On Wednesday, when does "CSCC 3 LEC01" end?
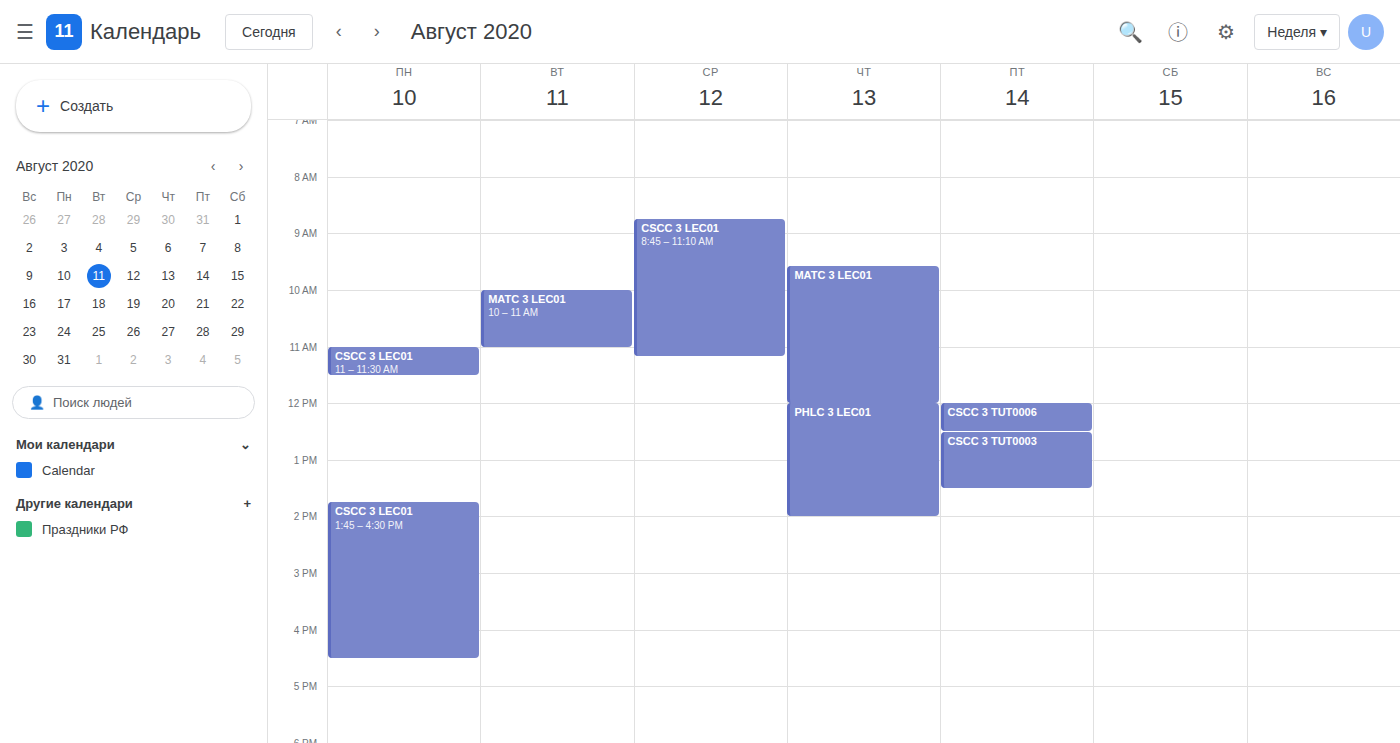
11:10 AM